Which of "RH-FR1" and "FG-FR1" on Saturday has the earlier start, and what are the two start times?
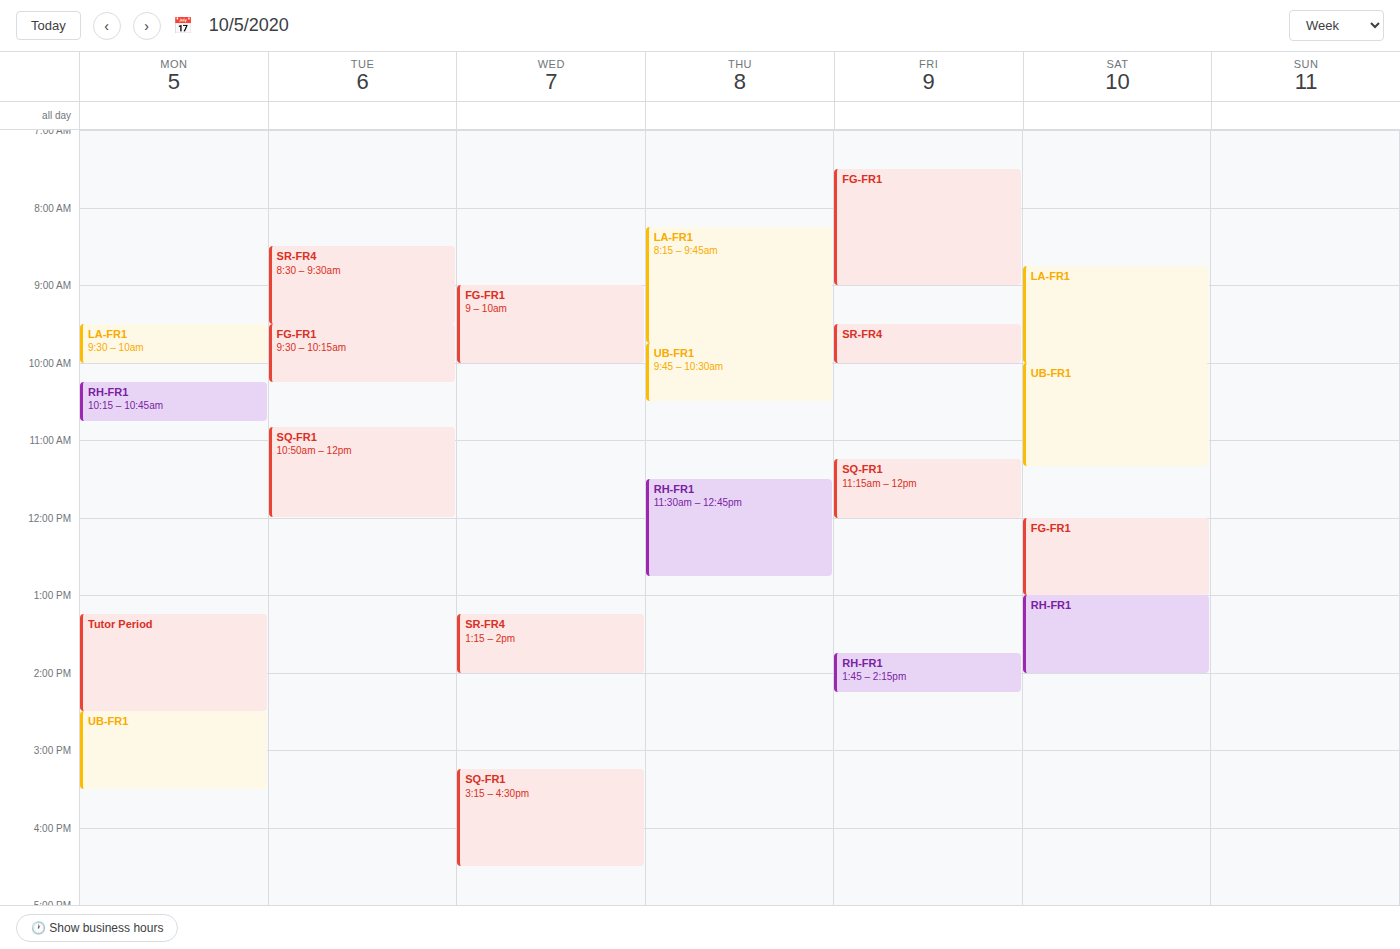
"FG-FR1" 12:00 PM; "RH-FR1" 1:00 PM.